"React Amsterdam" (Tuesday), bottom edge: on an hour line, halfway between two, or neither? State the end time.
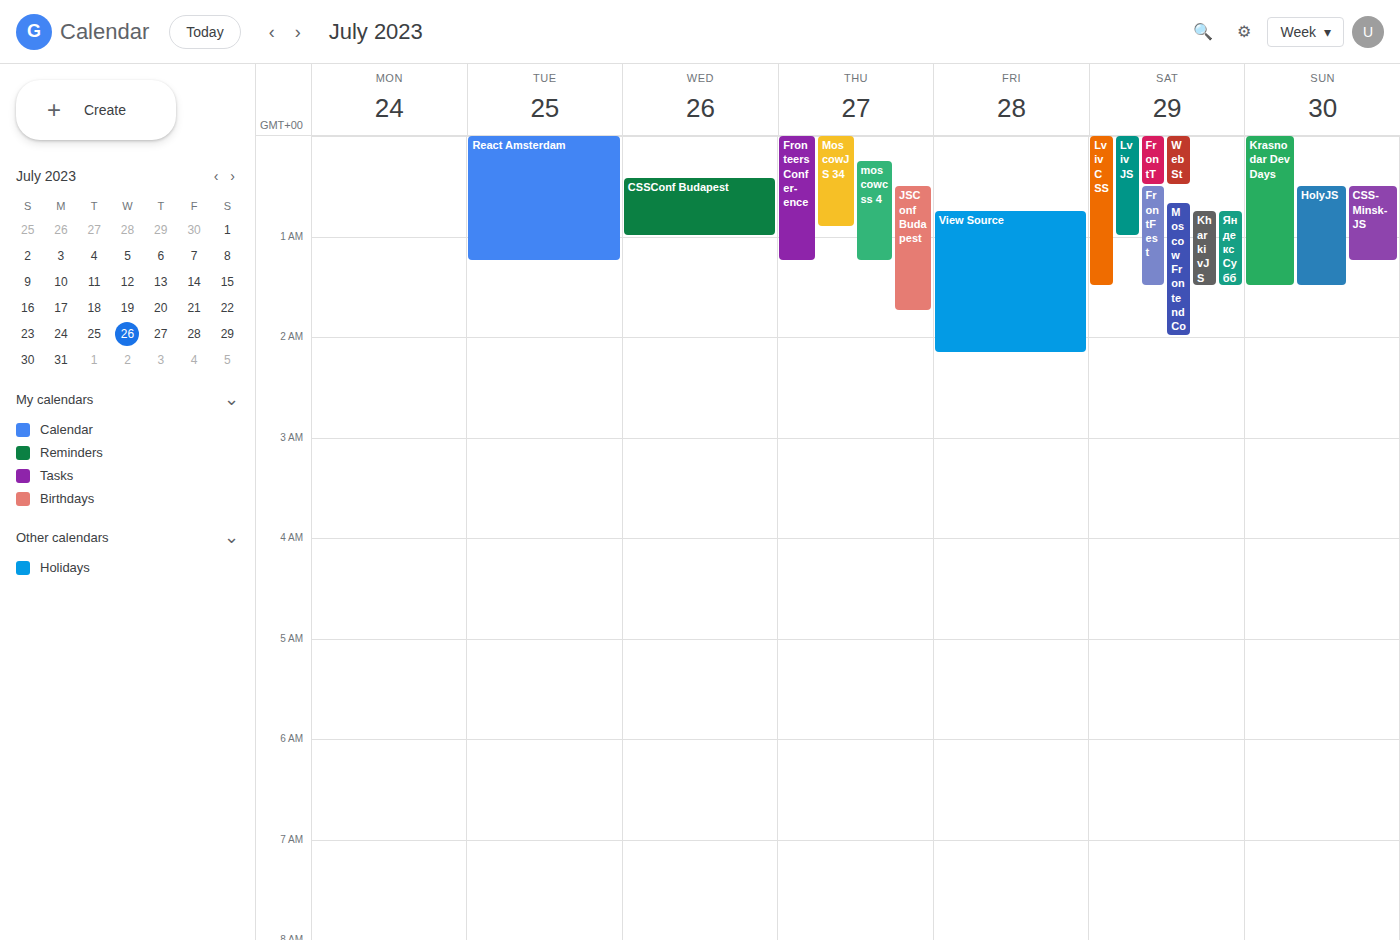
1:15 AM -- neither: a quarter of the way from the 1 AM line to the 2 AM line.